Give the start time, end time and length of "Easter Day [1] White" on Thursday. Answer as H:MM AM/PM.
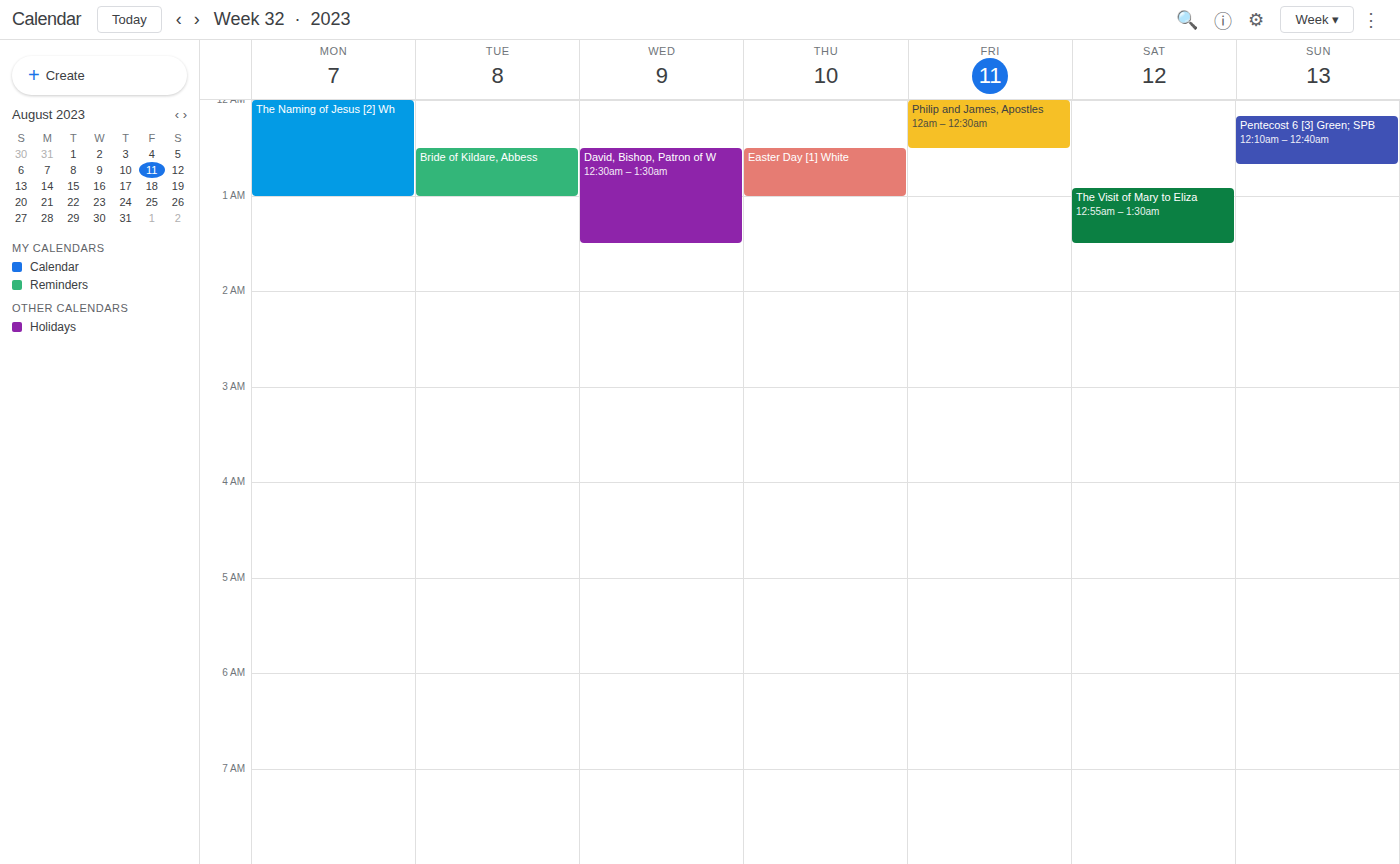
12:30 AM to 1:00 AM, 30 minutes